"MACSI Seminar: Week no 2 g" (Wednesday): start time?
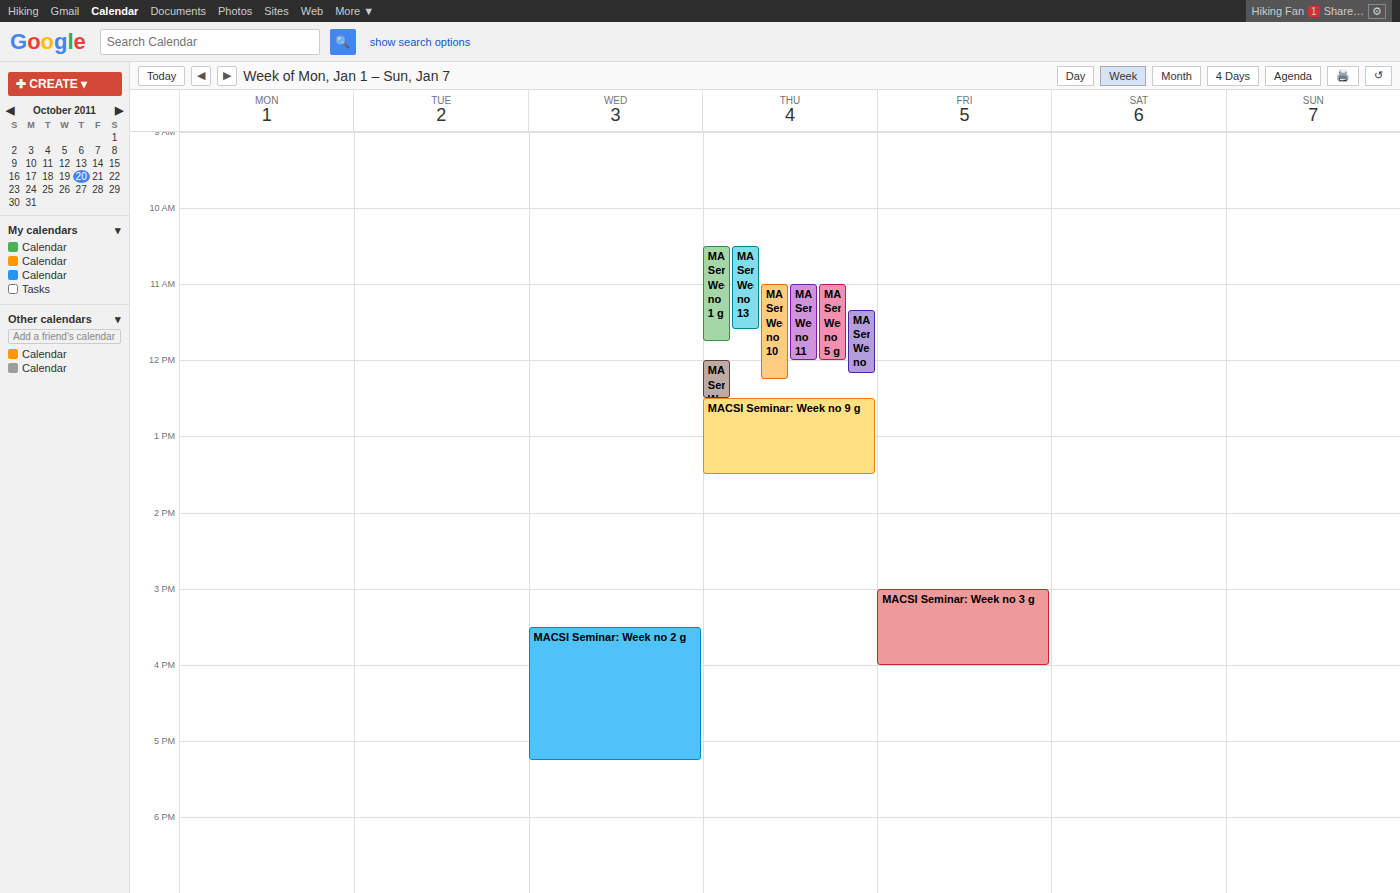
3:30 PM